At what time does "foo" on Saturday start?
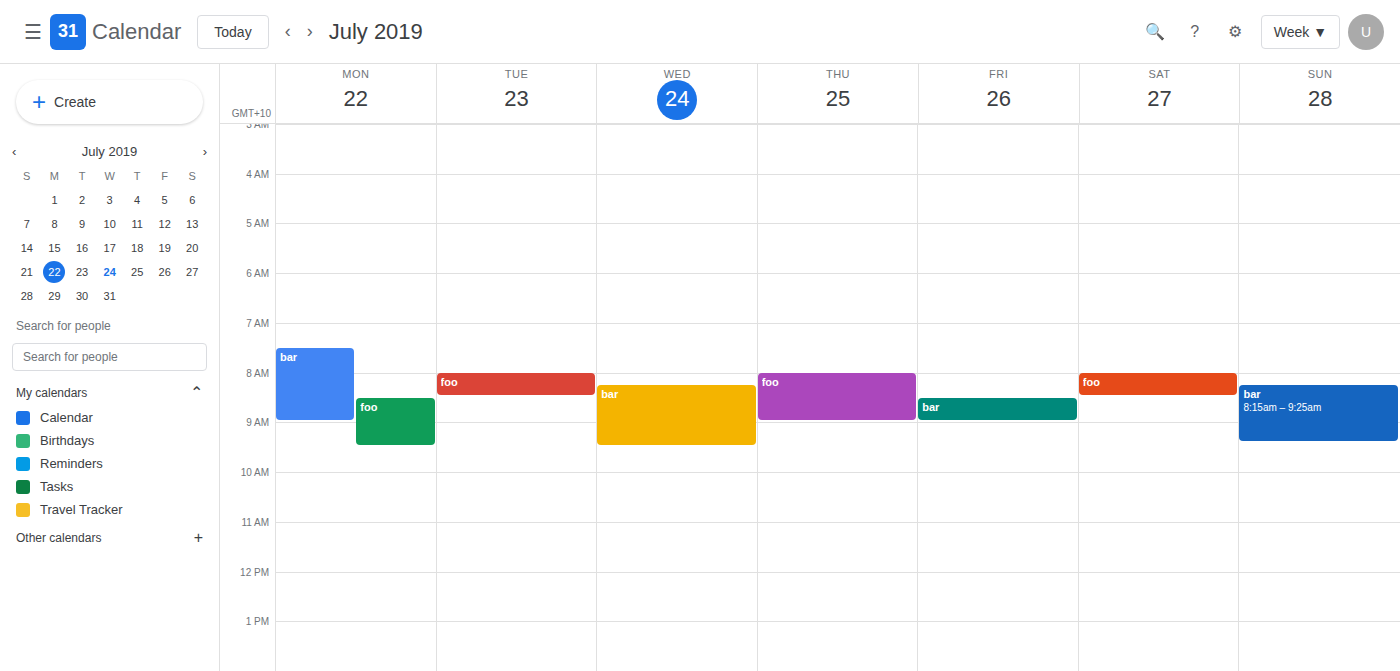
08:00